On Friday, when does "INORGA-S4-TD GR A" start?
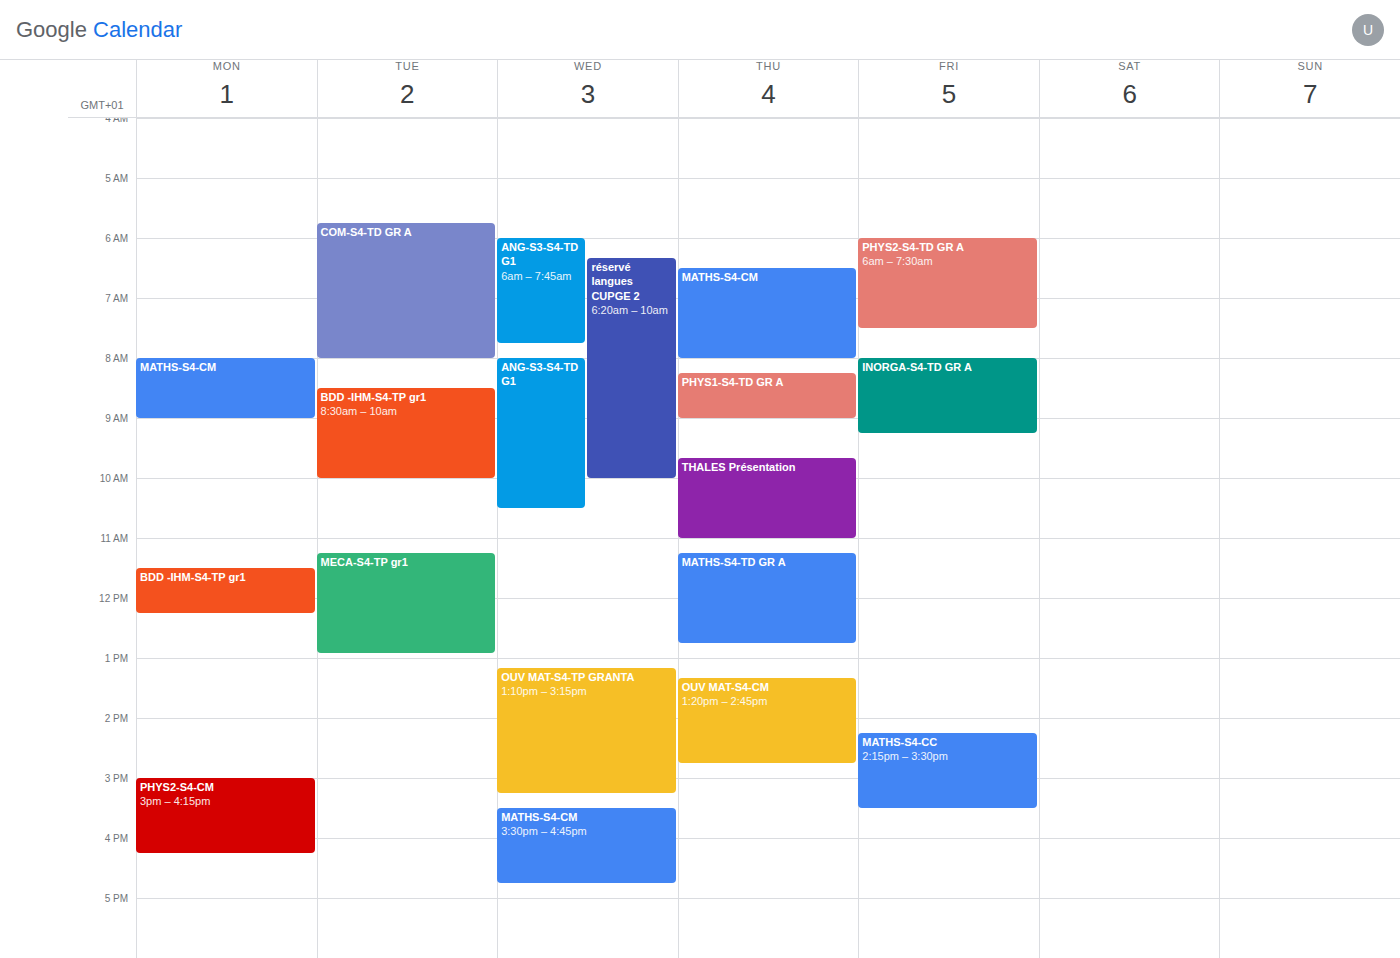
8:00 AM